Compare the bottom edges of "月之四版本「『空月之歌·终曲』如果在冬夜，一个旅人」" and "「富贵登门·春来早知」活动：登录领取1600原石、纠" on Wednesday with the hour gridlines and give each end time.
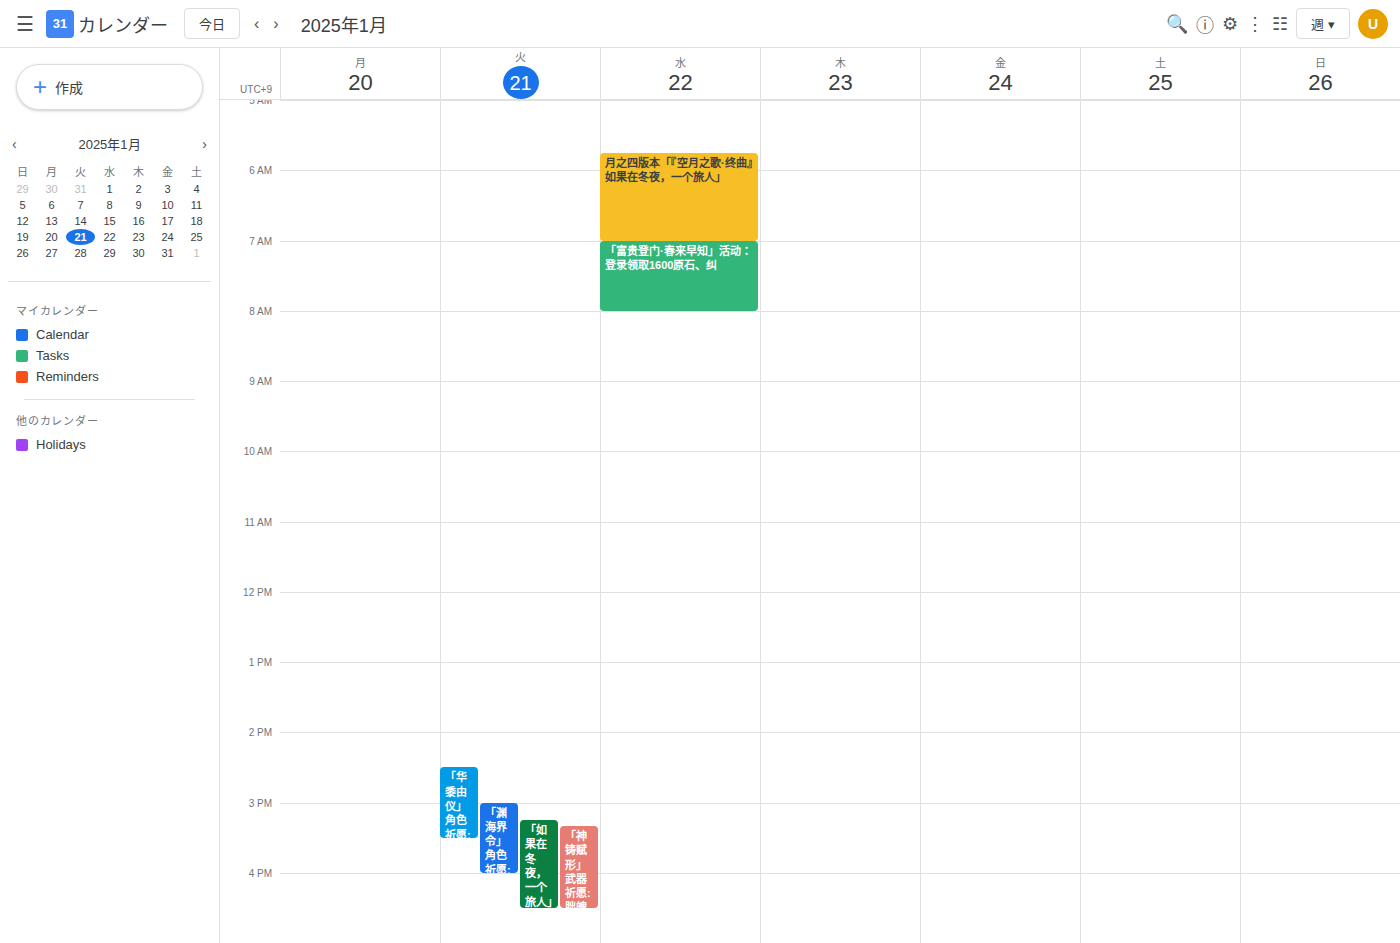
"月之四版本「『空月之歌·终曲』如果在冬夜，一个旅人」": 7:00 AM, exactly on the 7 AM line. "「富贵登门·春来早知」活动：登录领取1600原石、纠": 8:00 AM, exactly on the 8 AM line.